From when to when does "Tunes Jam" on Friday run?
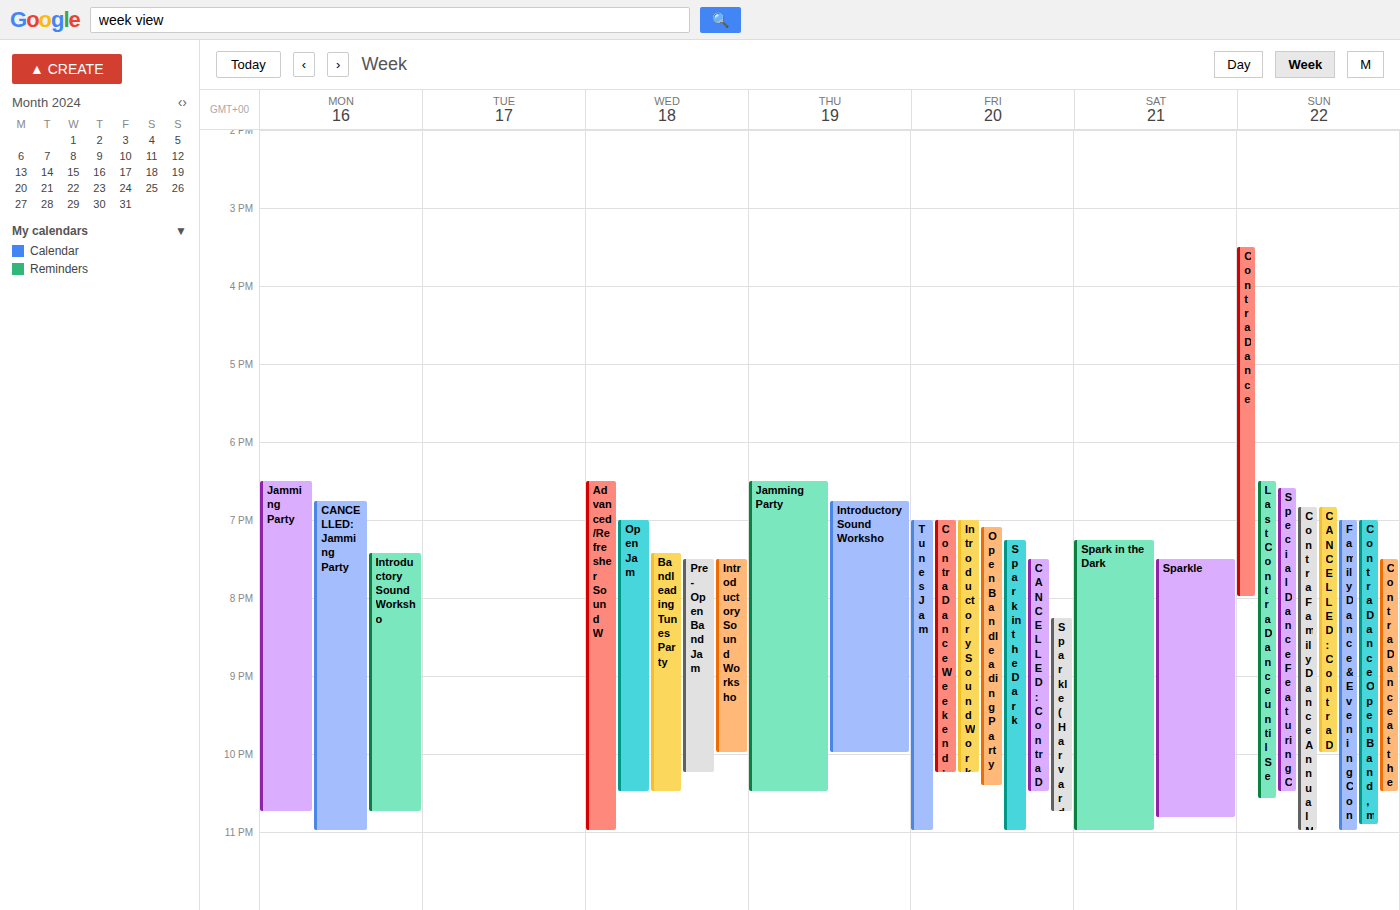
7:00 PM to 11:00 PM